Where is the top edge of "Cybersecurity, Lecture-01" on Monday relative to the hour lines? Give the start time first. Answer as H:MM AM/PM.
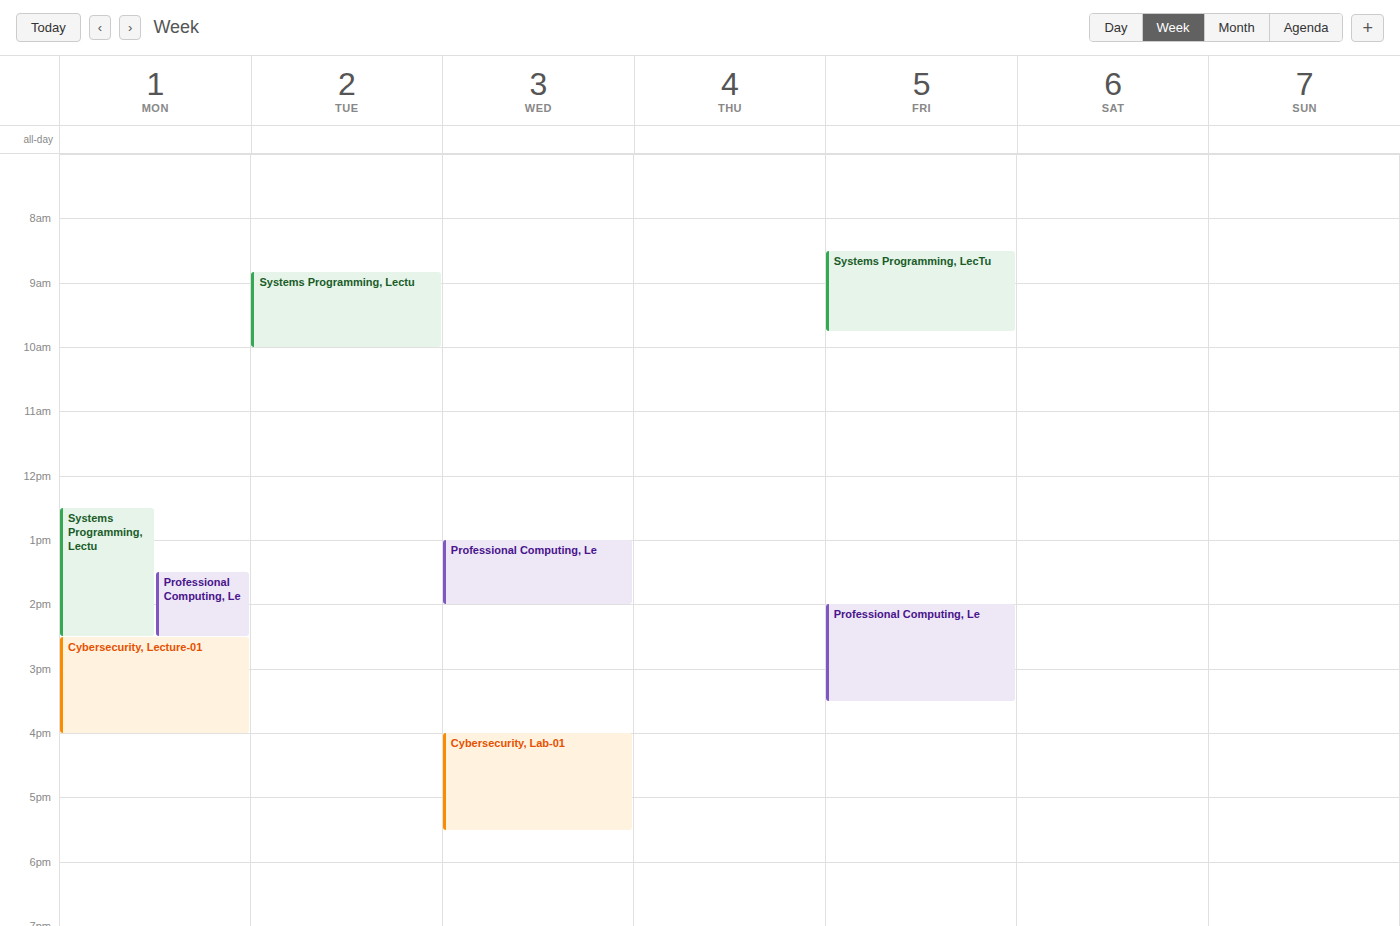
2:30 PM -- halfway between the 2 PM and 3 PM lines.